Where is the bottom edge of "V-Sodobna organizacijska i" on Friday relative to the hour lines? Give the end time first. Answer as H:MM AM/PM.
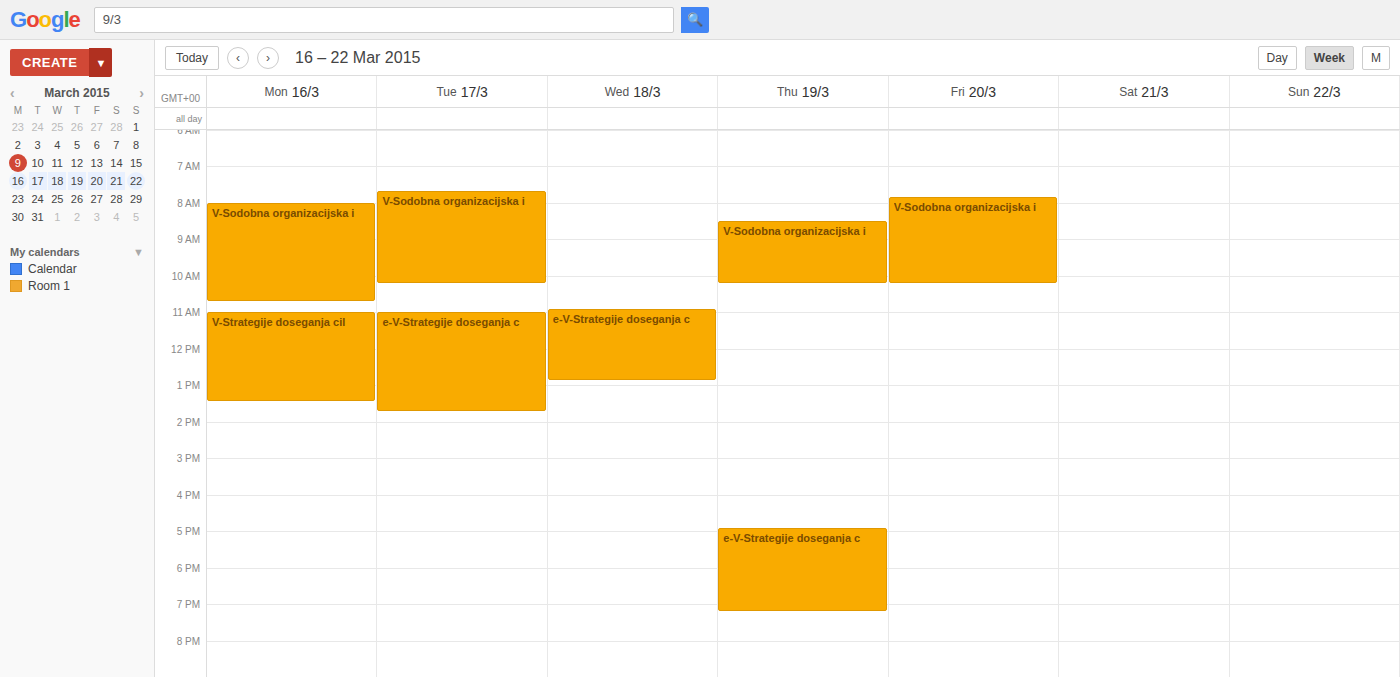
10:15 AM -- neither: a quarter of the way from the 10 AM line to the 11 AM line.